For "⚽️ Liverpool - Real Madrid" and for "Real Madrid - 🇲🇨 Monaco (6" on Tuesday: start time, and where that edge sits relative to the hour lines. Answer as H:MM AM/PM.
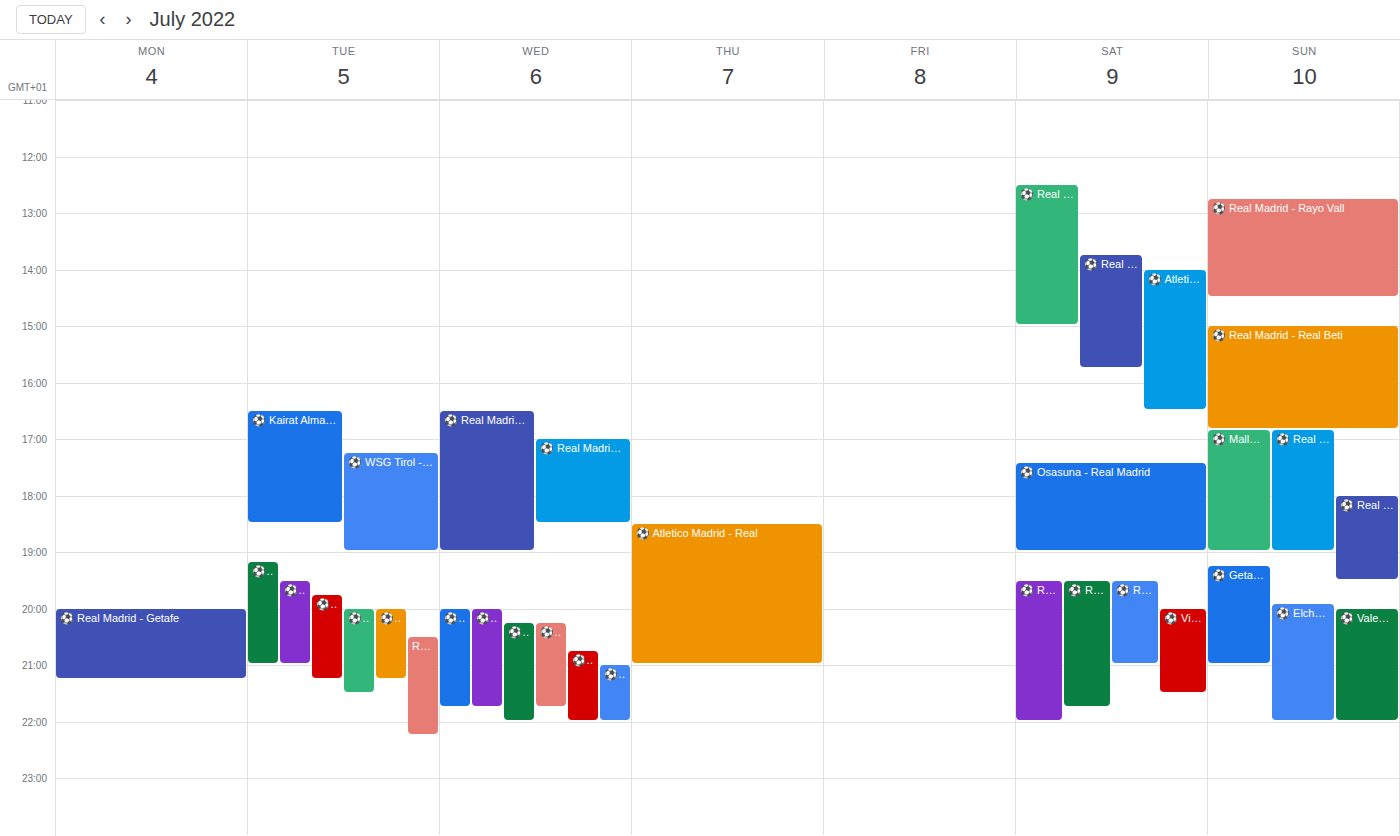
"⚽️ Liverpool - Real Madrid": 8:00 PM, exactly on the 8 PM line. "Real Madrid - 🇲🇨 Monaco (6": 8:30 PM, halfway between the 8 PM and 9 PM lines.